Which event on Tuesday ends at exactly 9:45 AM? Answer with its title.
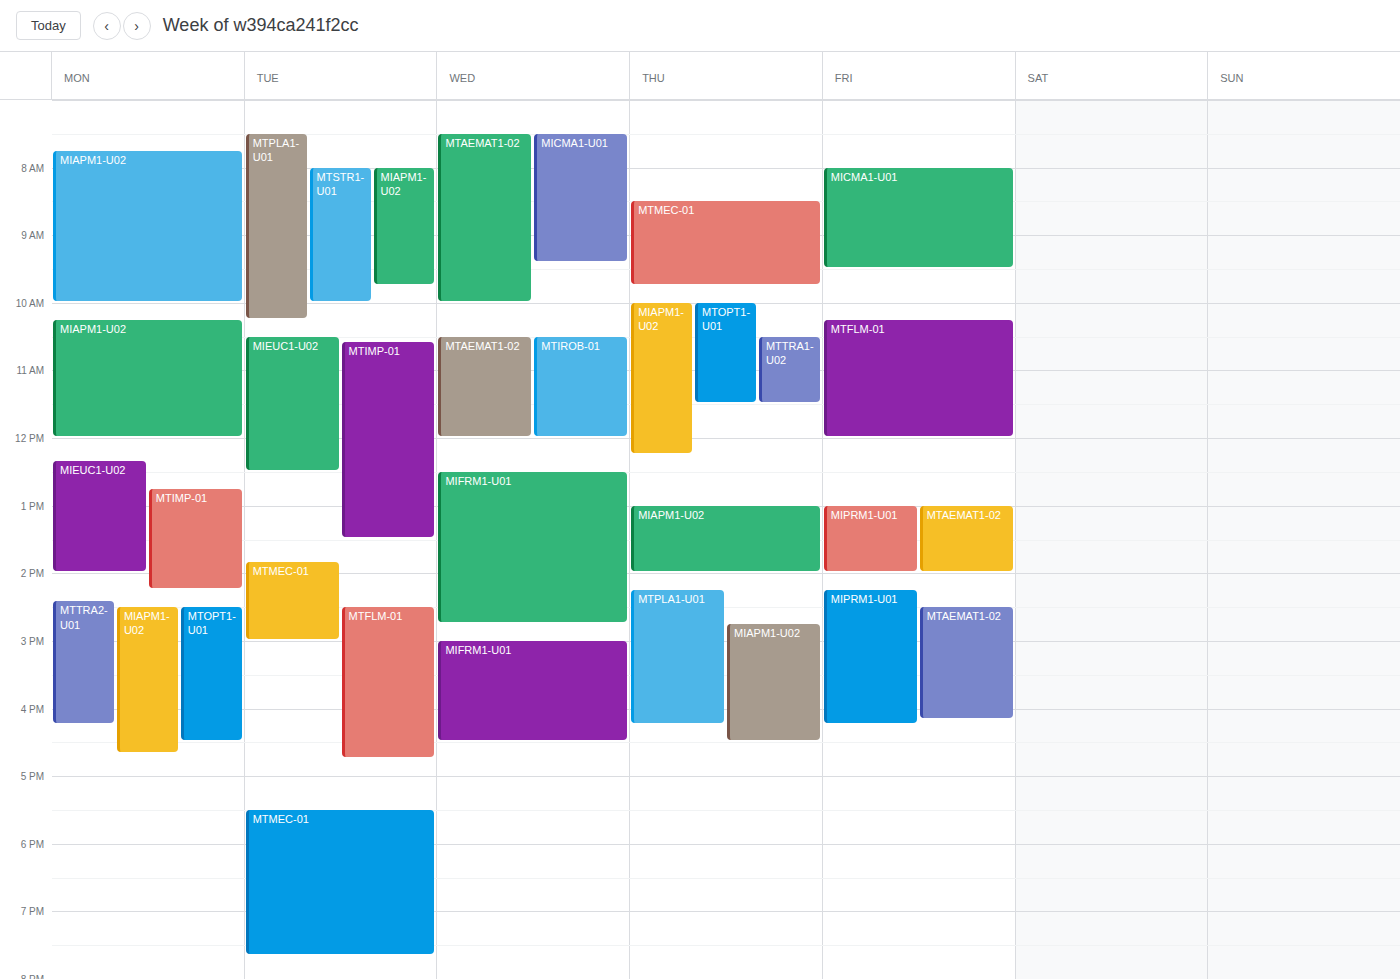
"MIAPM1-U02"